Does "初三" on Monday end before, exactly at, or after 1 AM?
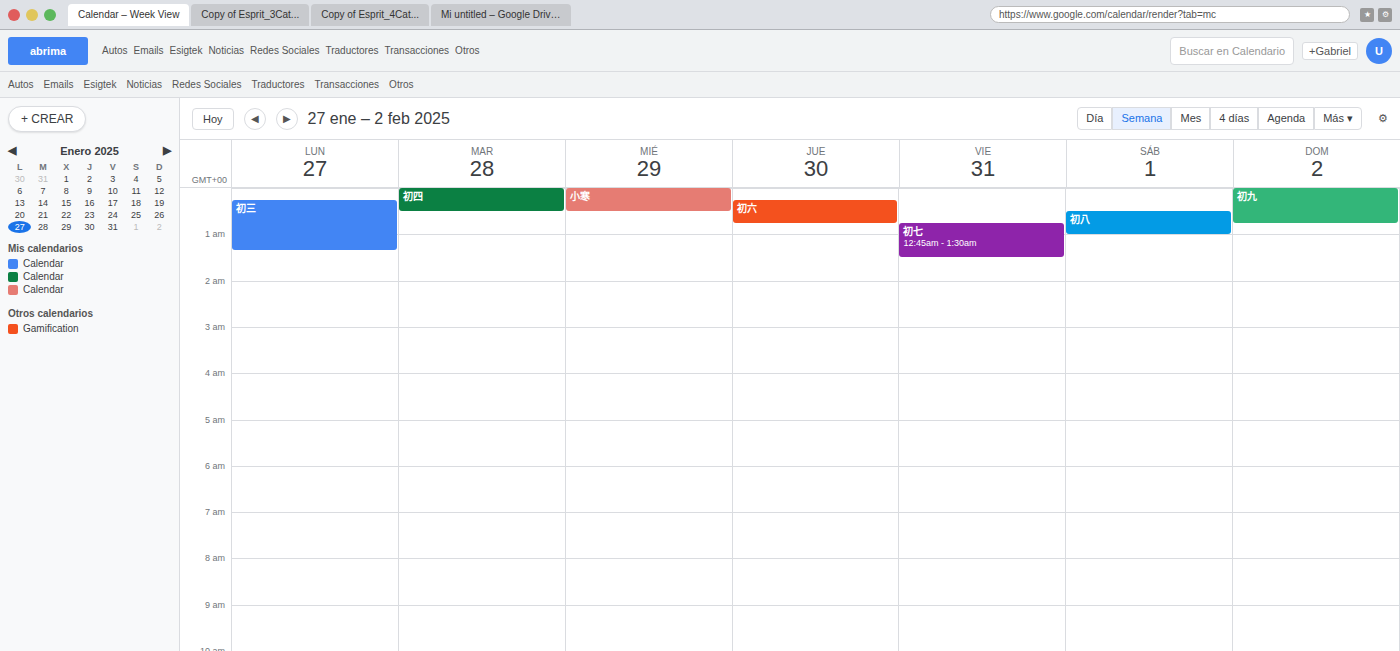
1:20 AM -- after 1 AM, 20 minutes below the 1 AM line.